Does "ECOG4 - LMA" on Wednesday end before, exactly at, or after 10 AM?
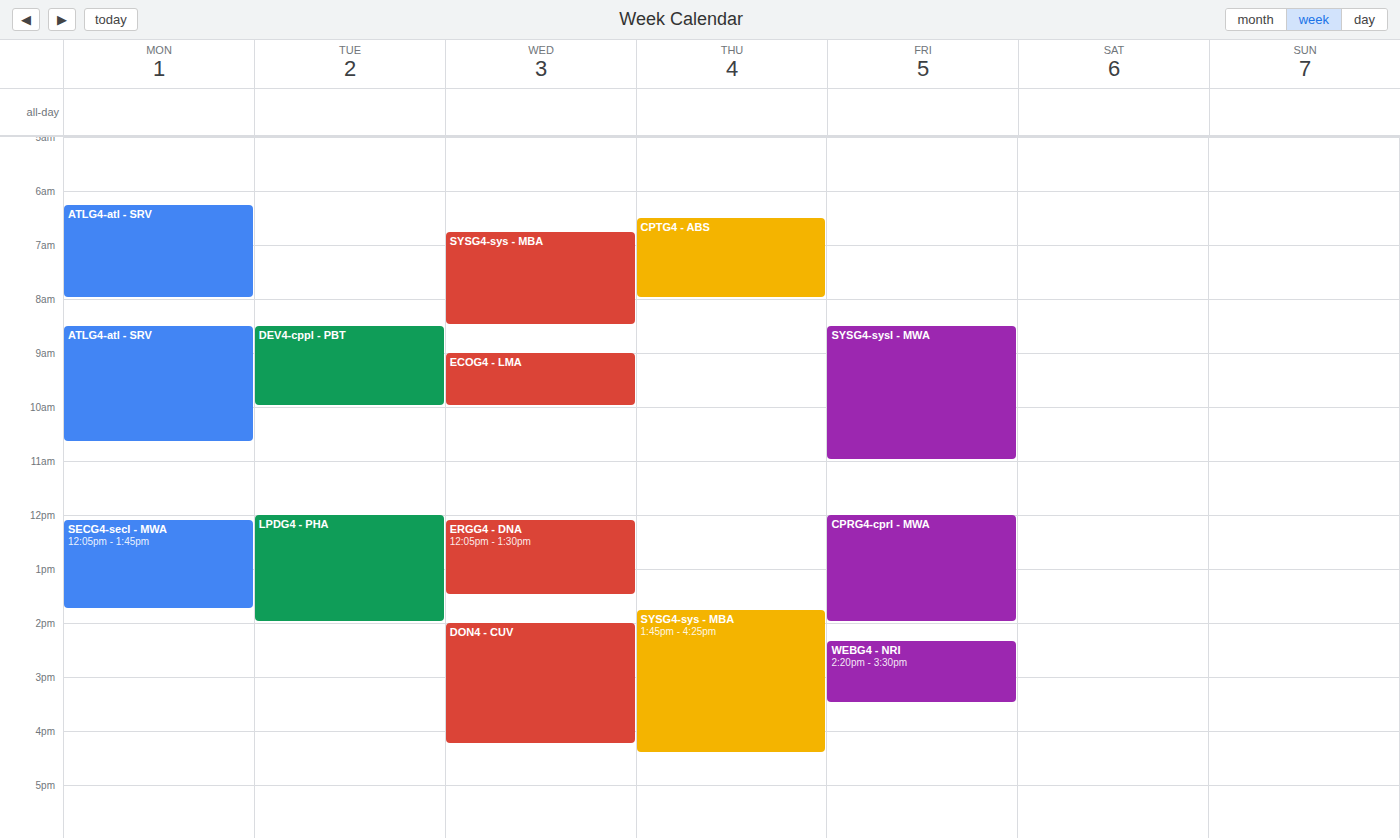
10:00 AM -- exactly at 10 AM, on the 10 AM line.